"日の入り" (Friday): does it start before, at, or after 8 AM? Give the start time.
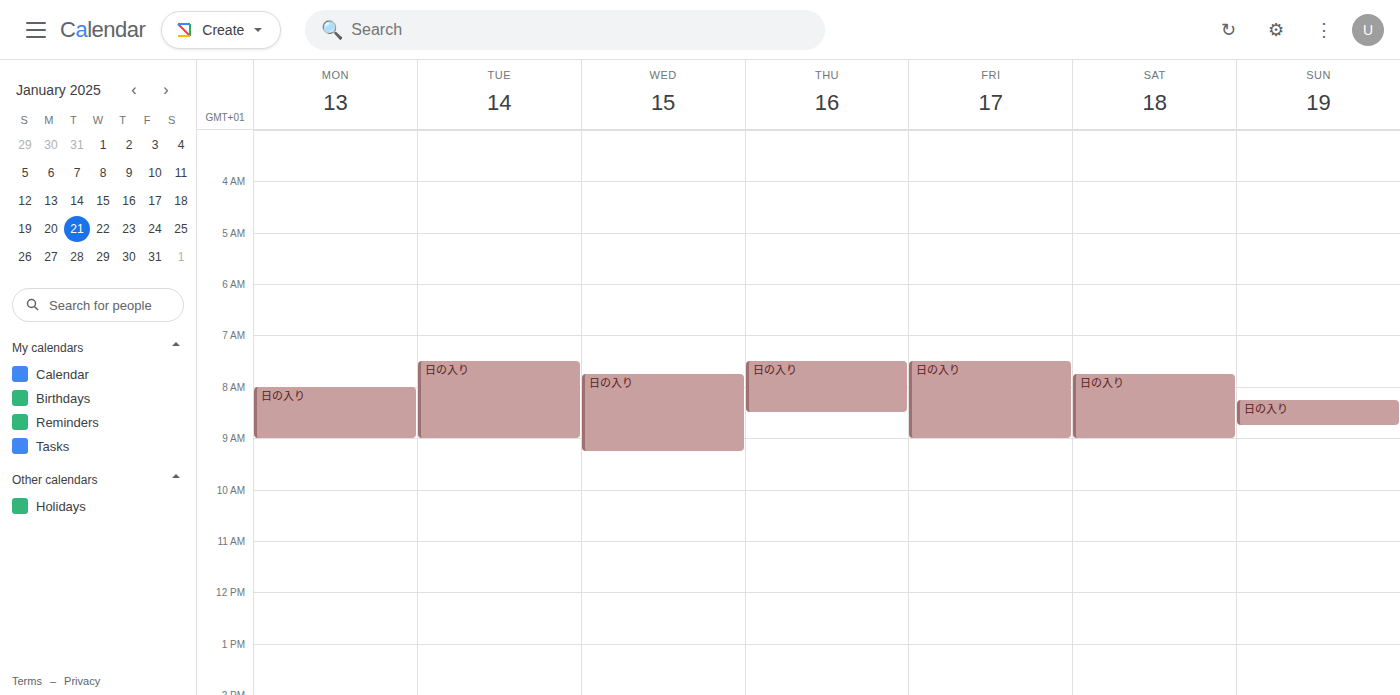
7:30 AM -- before 8 AM, 30 minutes above the 8 AM line.